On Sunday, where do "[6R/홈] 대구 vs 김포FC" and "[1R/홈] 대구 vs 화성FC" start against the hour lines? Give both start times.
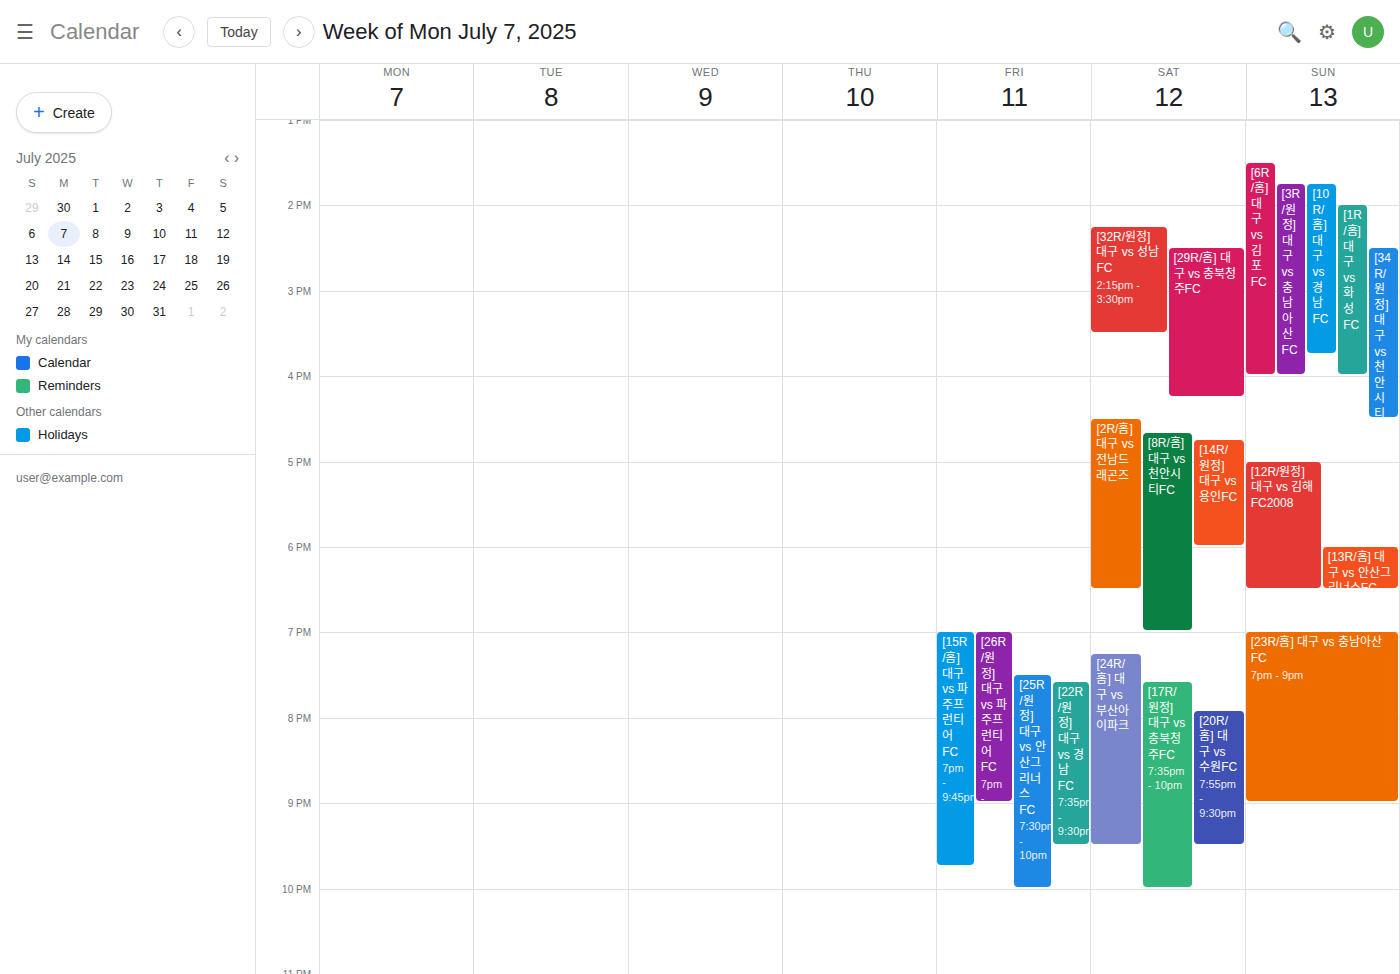
"[6R/홈] 대구 vs 김포FC": 13:30, halfway between the 13:00 and 14:00 lines. "[1R/홈] 대구 vs 화성FC": 14:00, exactly on the 14:00 line.